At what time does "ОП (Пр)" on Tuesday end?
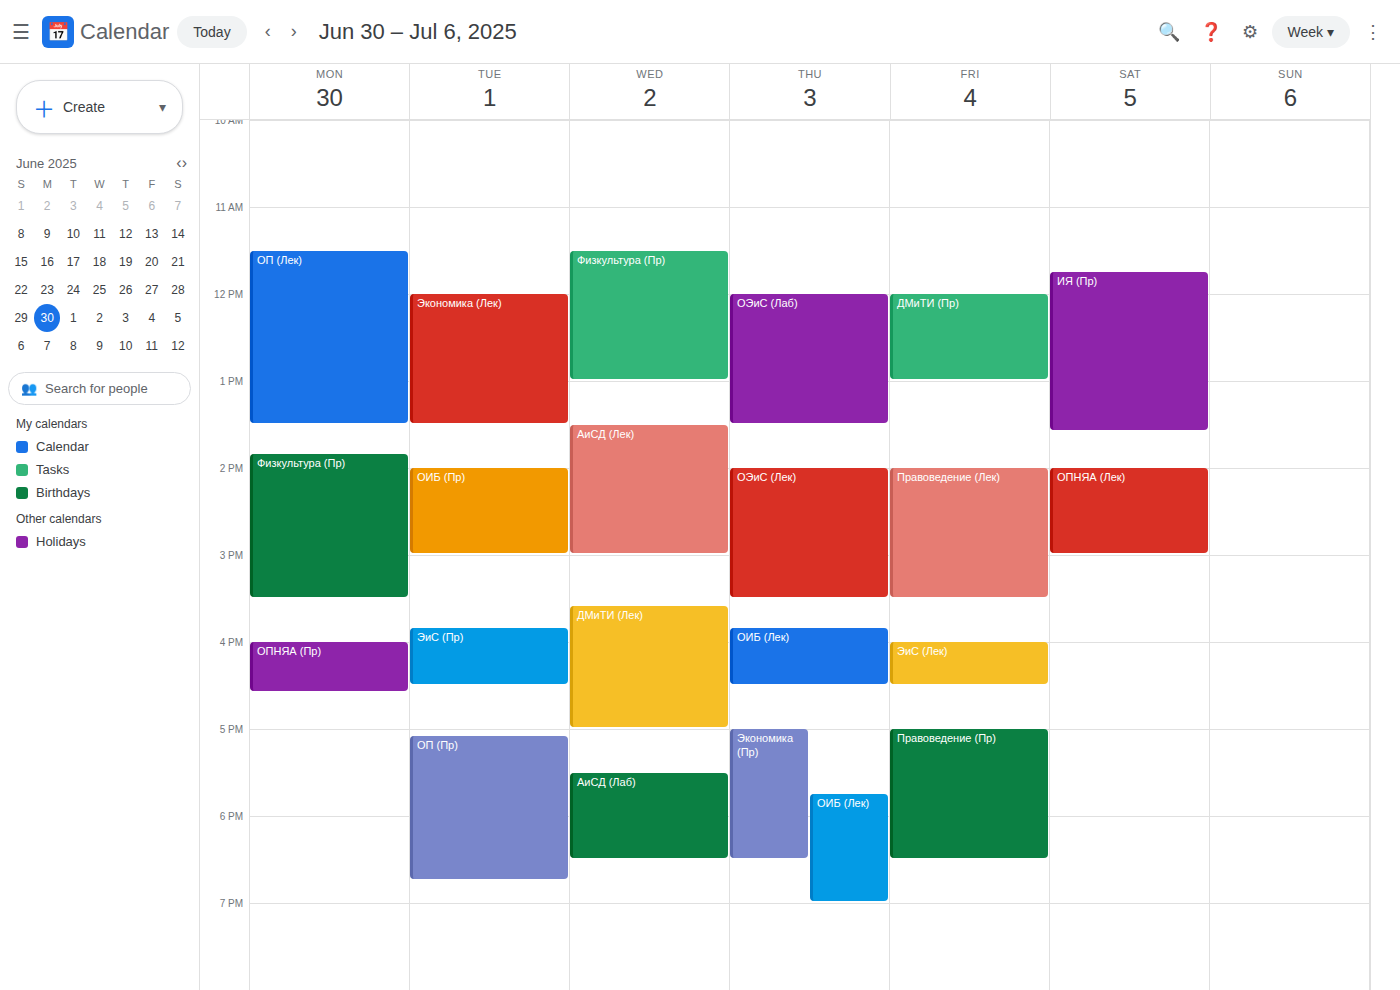
6:45 PM